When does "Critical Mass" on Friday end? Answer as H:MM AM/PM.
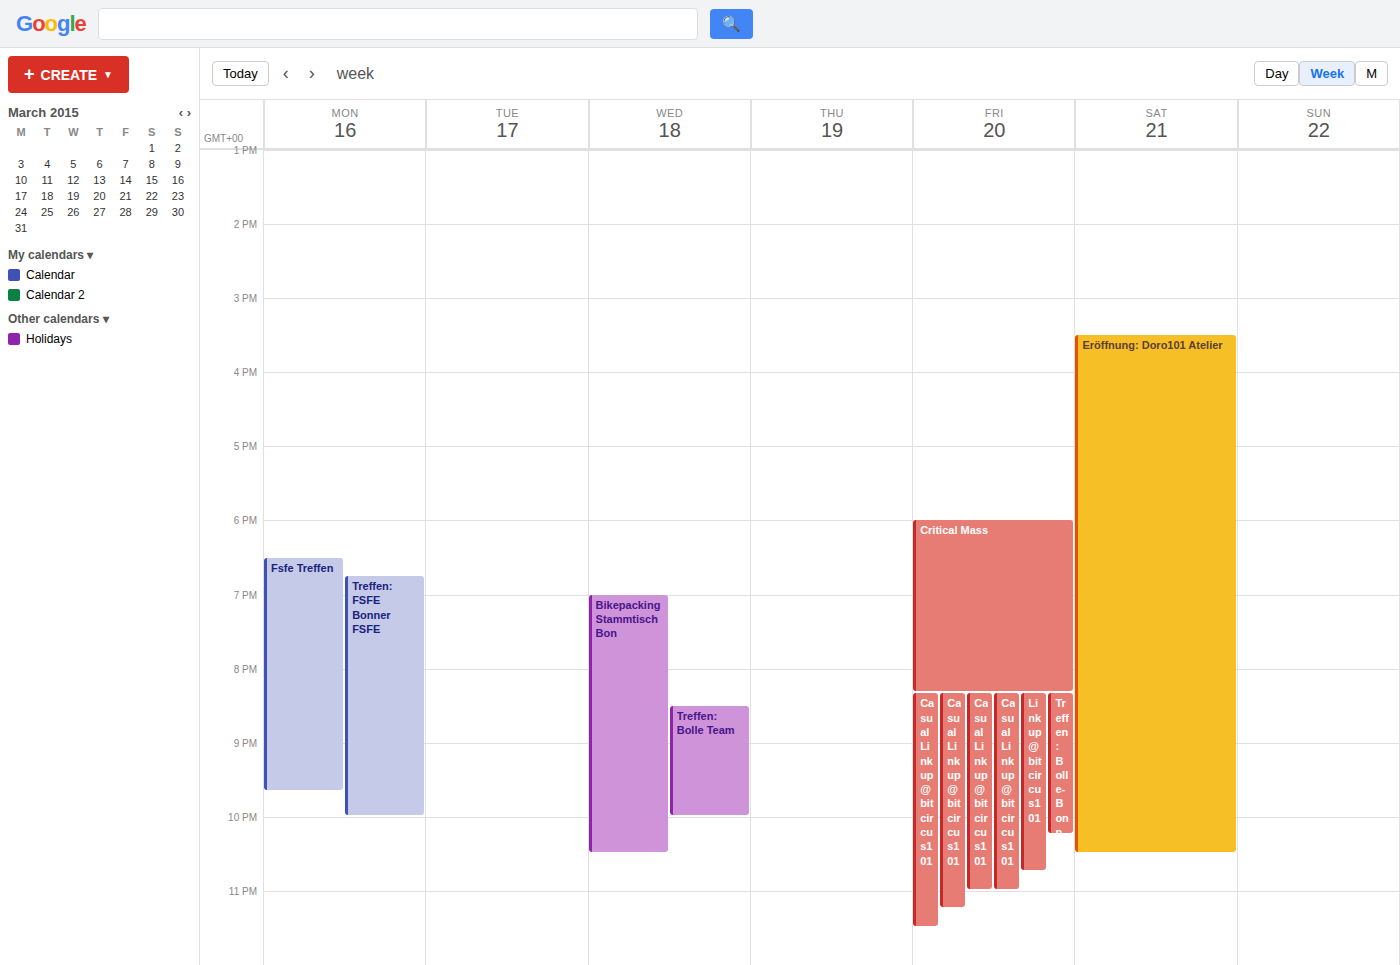
8:20 PM